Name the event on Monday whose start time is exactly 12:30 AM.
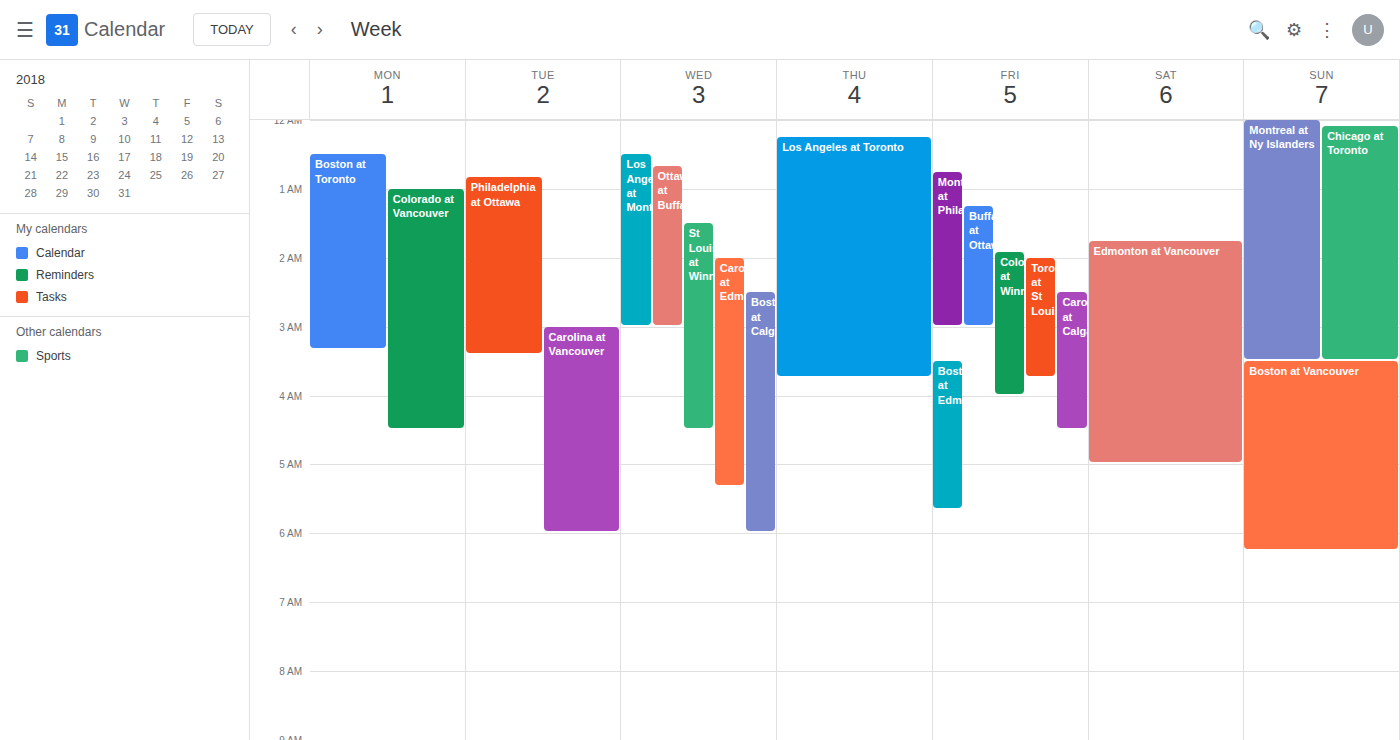
"Boston at Toronto"